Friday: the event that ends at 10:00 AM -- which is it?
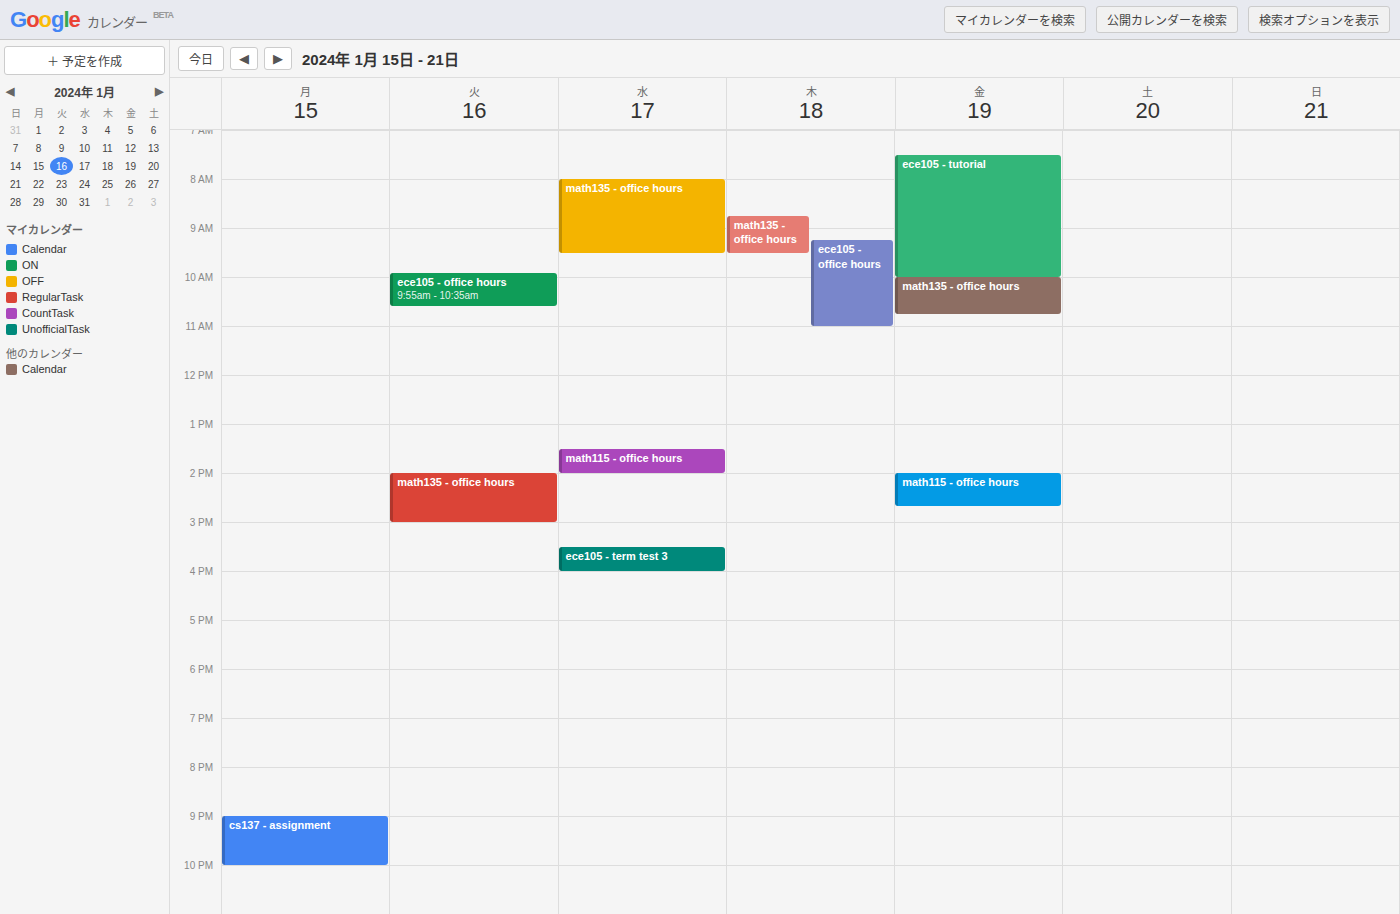
"ece105 - tutorial"